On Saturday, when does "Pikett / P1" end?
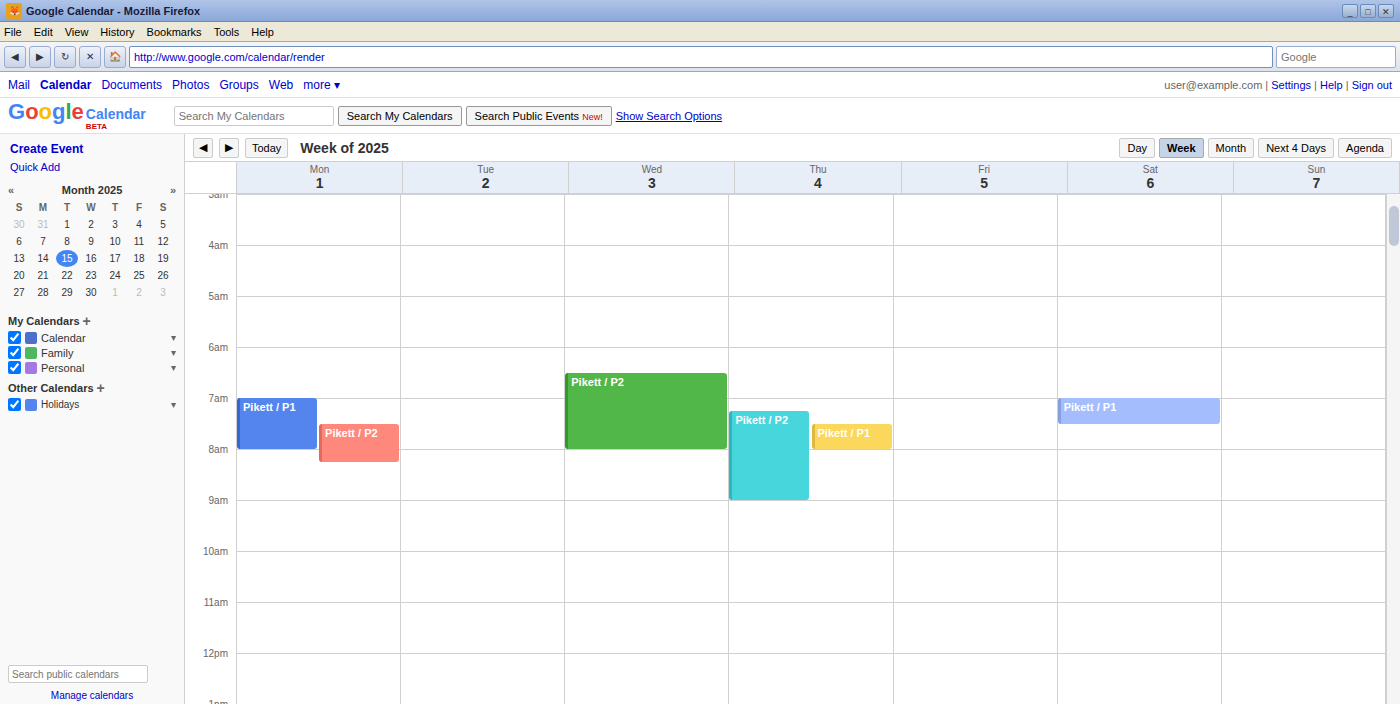
07:30